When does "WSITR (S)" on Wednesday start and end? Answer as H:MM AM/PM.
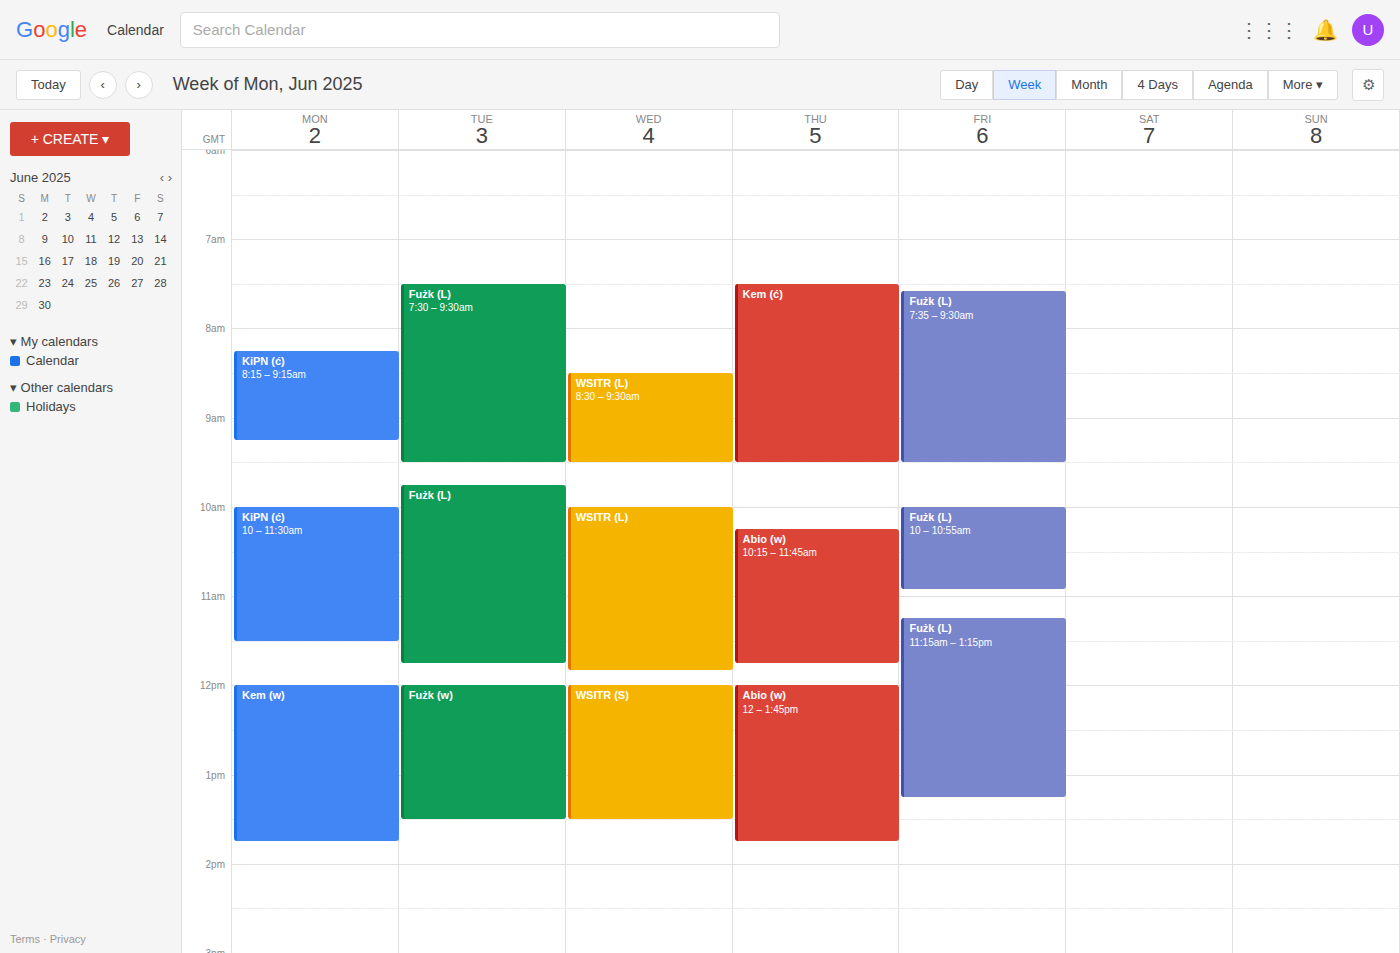
12:00 PM to 1:30 PM